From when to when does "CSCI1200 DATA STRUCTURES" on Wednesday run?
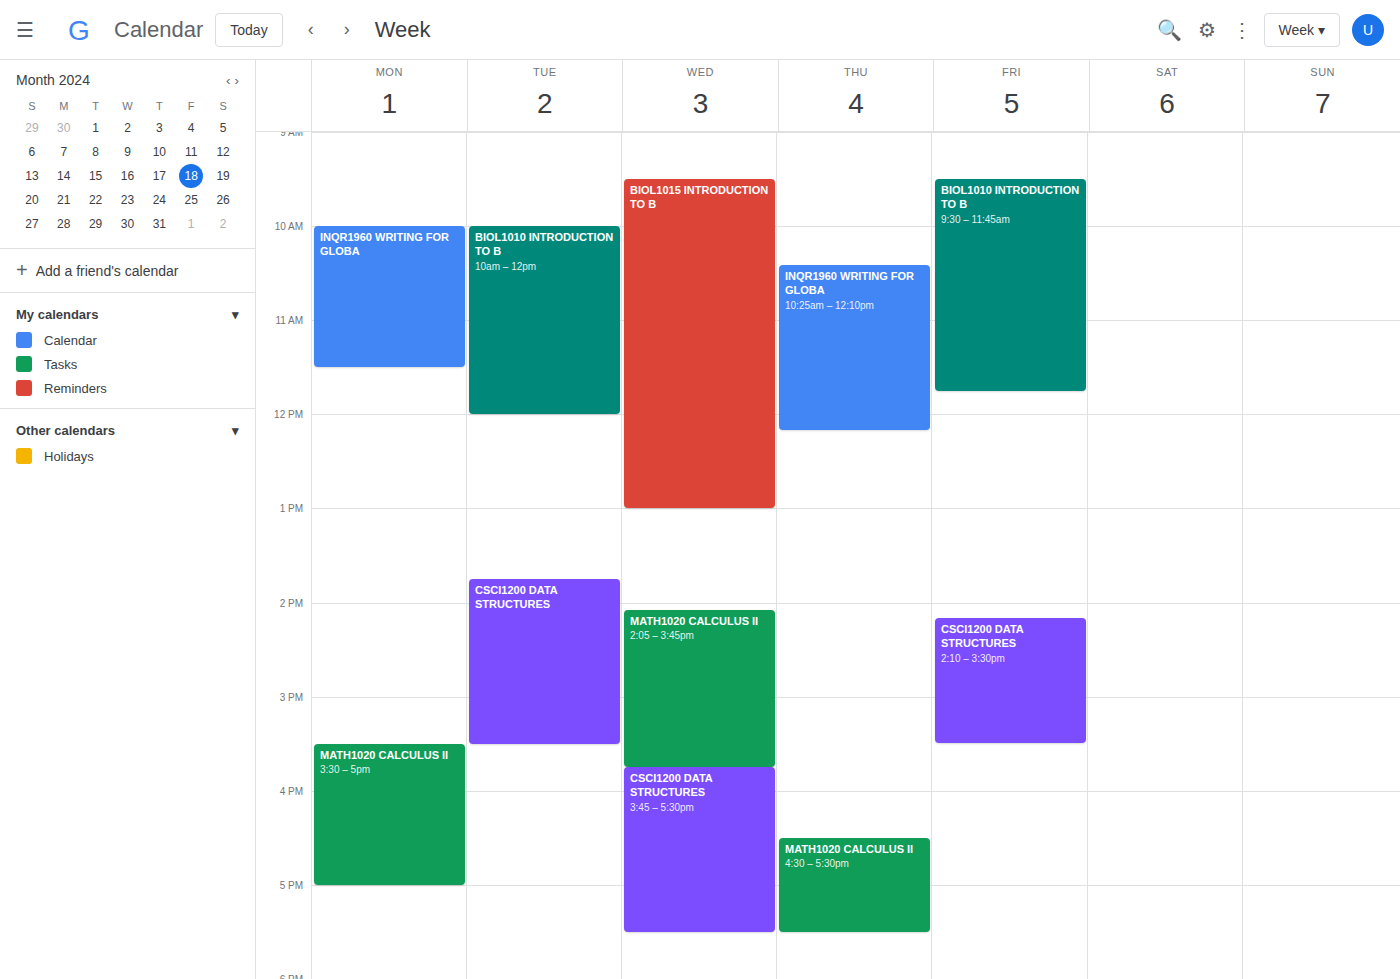
3:45 PM to 5:30 PM